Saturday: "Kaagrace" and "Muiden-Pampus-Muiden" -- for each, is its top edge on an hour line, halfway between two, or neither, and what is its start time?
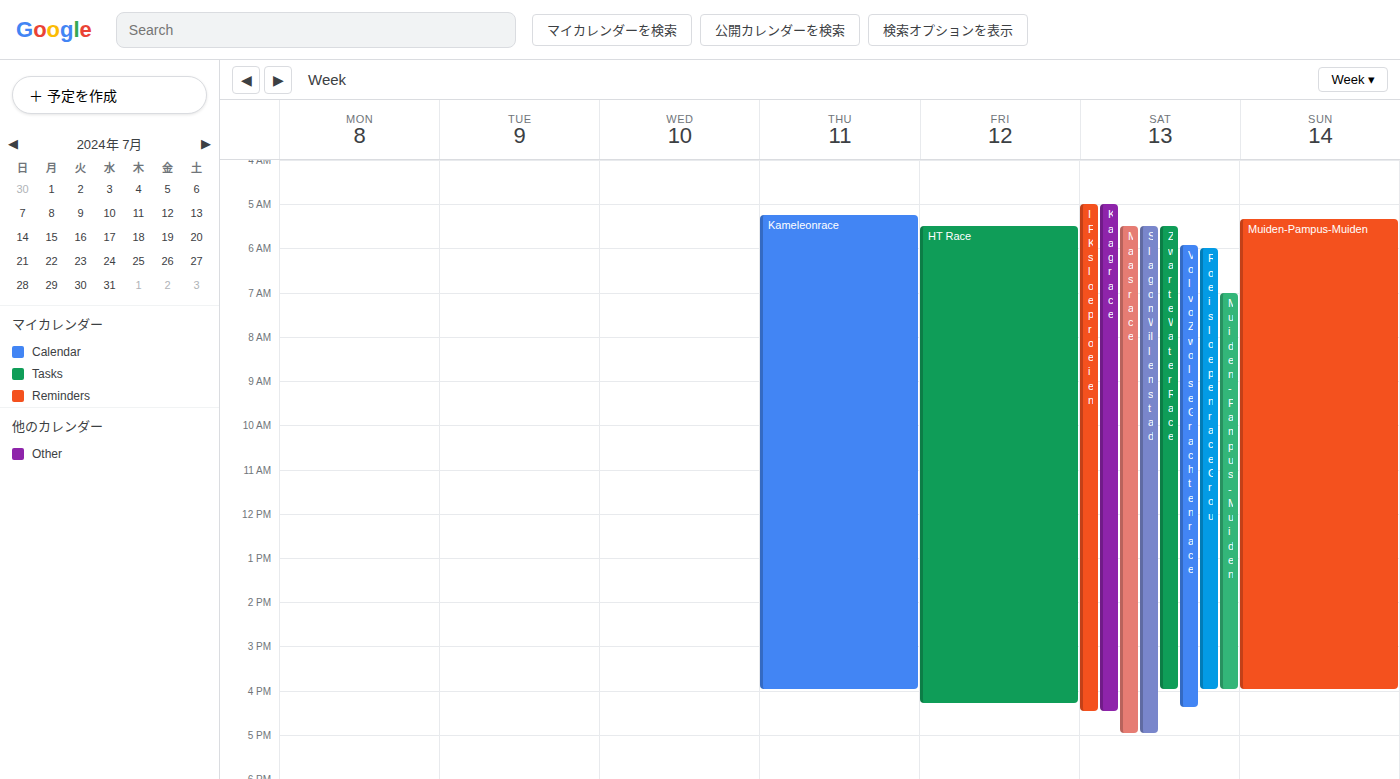
"Kaagrace": 5:00 AM, exactly on the 5 AM line. "Muiden-Pampus-Muiden": 7:00 AM, exactly on the 7 AM line.